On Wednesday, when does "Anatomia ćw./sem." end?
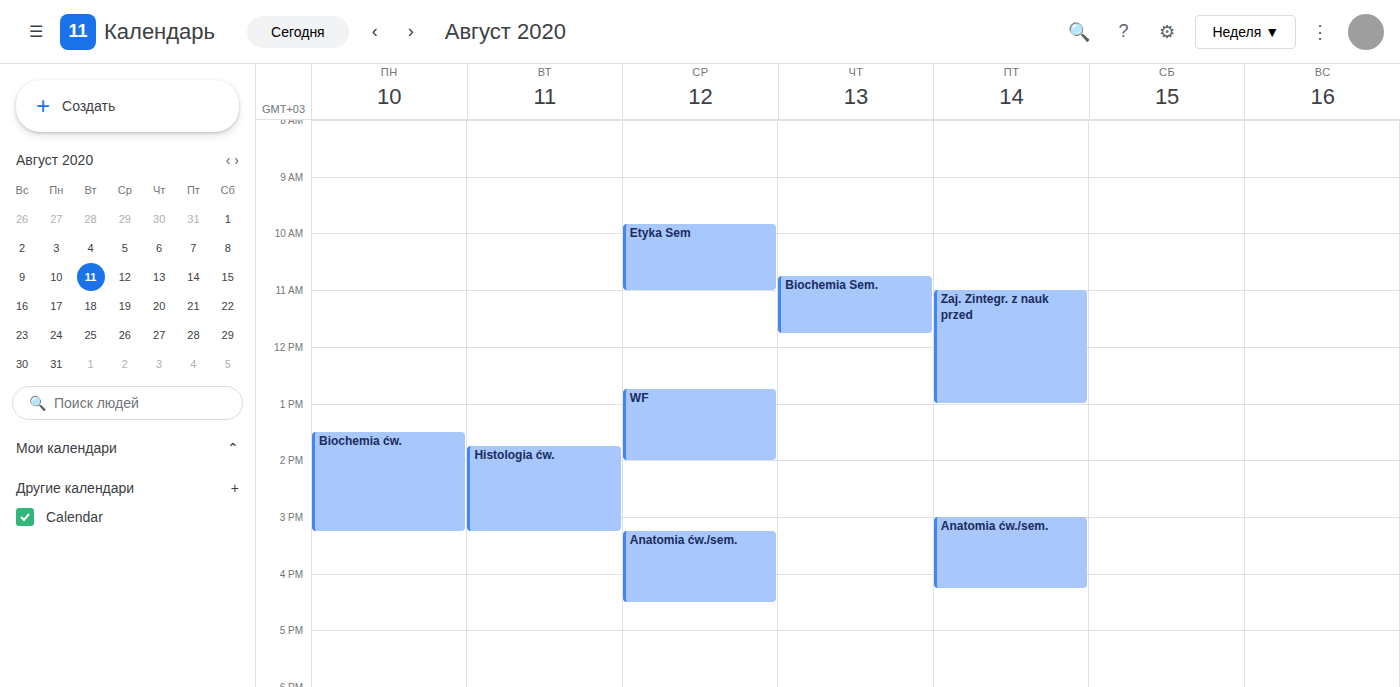
4:30 PM